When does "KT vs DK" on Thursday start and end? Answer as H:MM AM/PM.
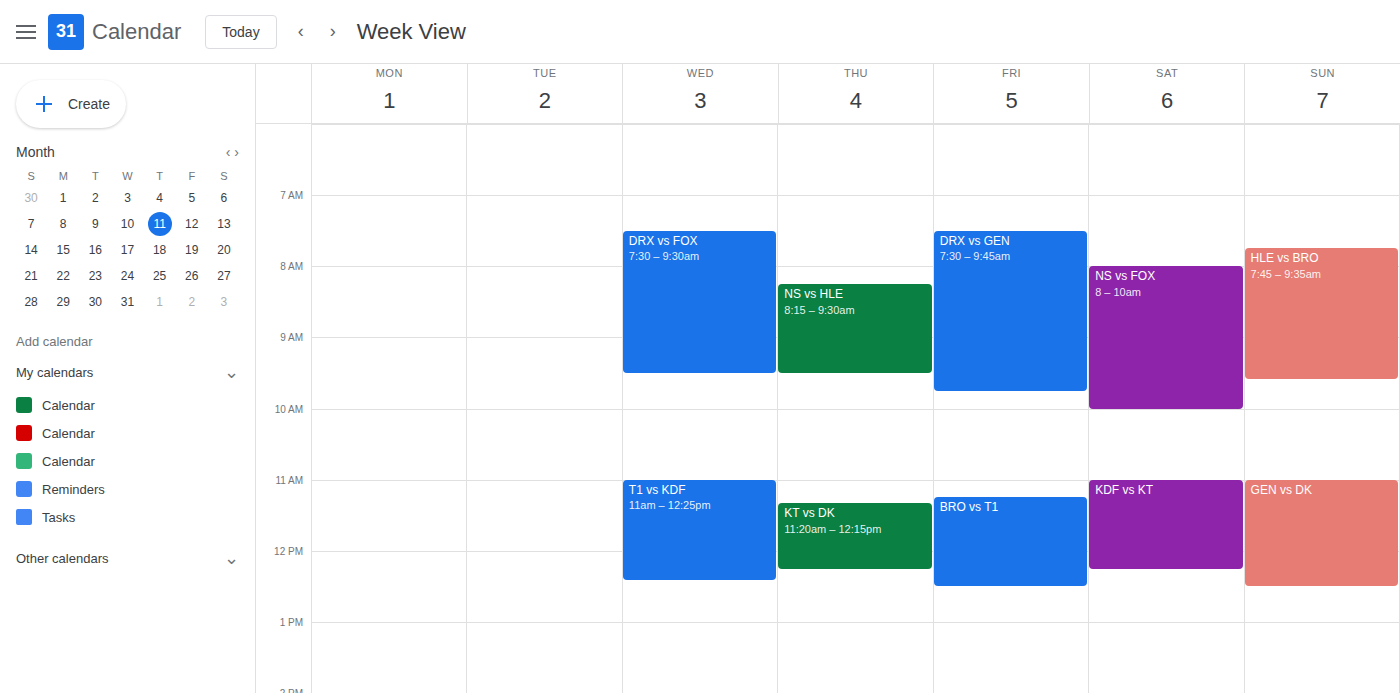
11:20 AM to 12:15 PM